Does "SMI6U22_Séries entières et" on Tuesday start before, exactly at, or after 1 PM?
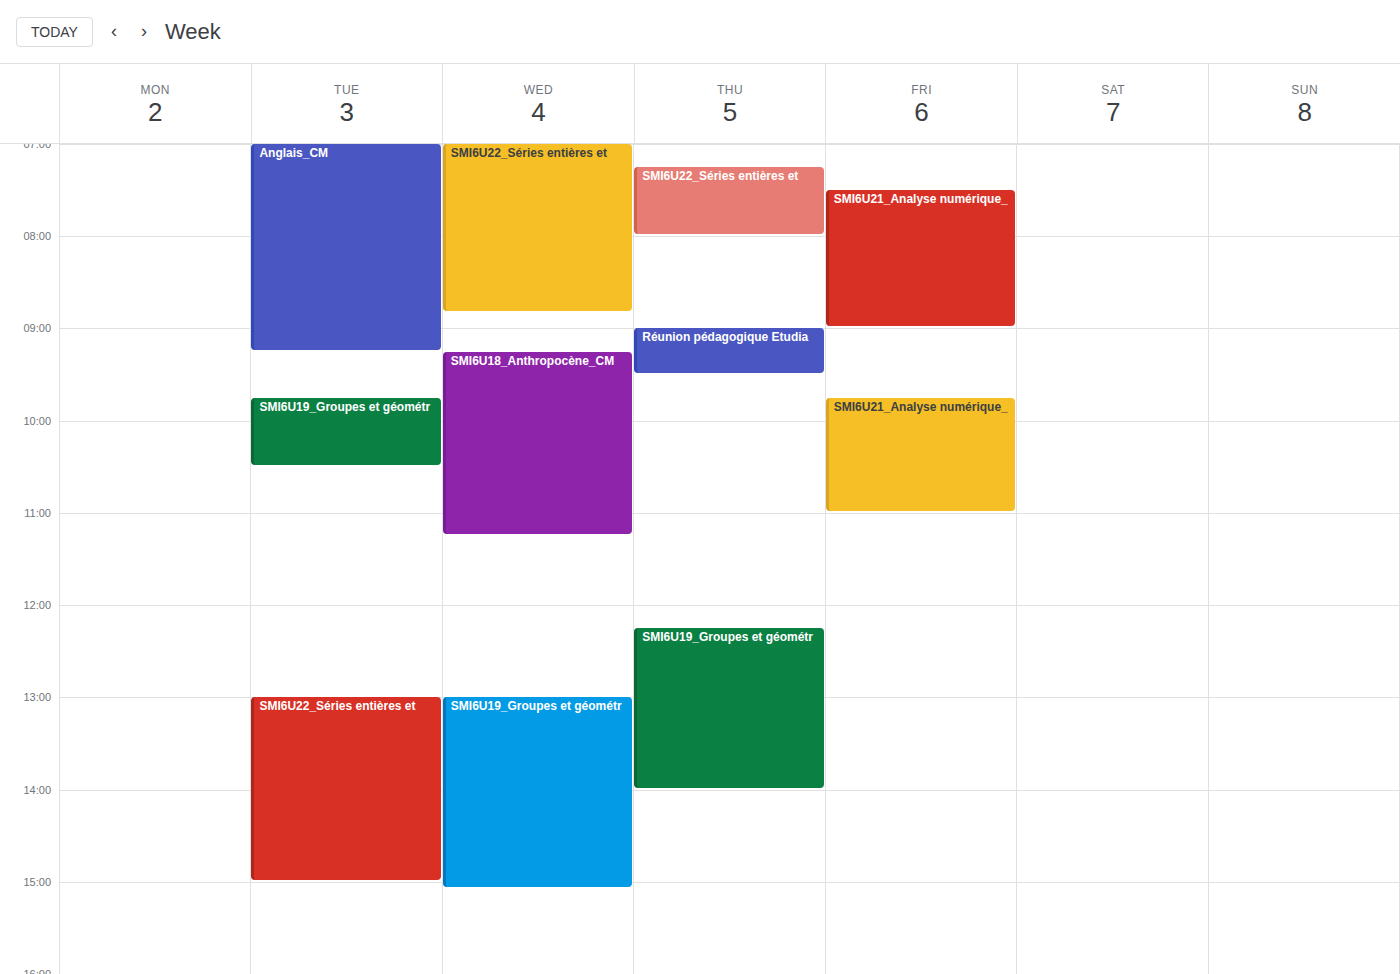
1:00 PM -- exactly at 1 PM, on the 1 PM line.